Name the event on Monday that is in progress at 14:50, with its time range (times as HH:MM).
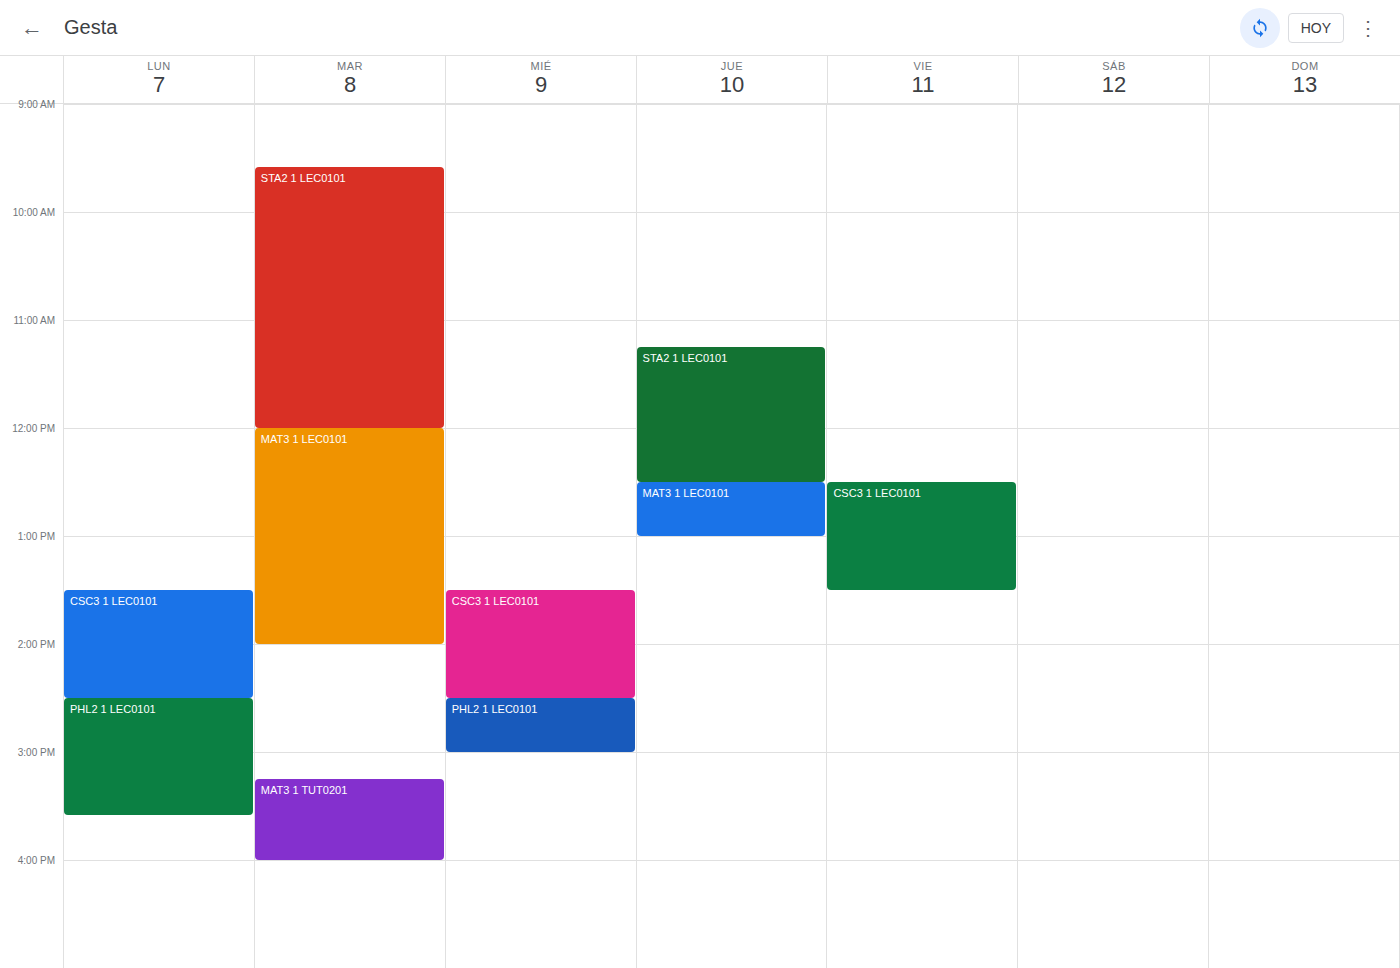
"PHL2 1 LEC0101", 14:30 to 15:35